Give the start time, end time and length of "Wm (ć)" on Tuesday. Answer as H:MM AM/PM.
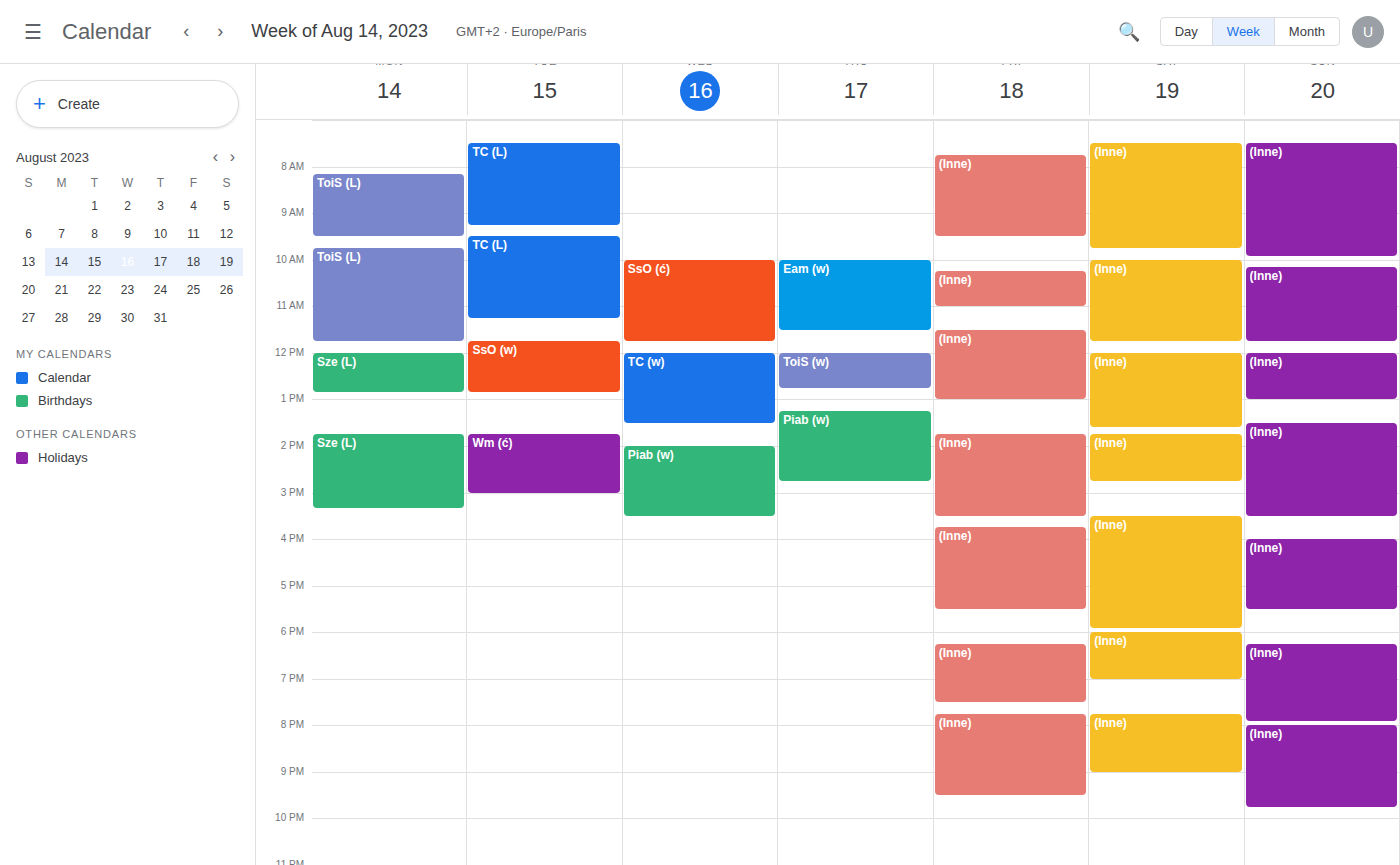
1:45 PM to 3:00 PM, 1 hour 15 minutes